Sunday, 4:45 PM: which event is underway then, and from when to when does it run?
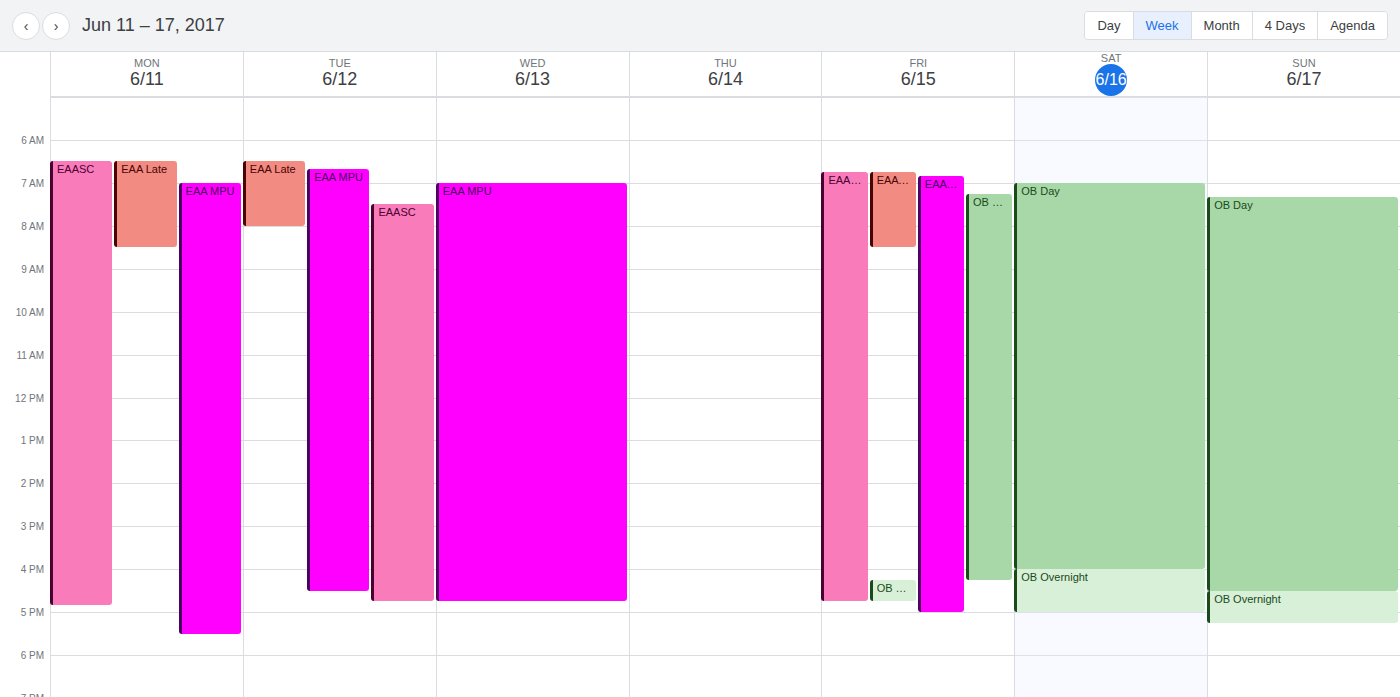
"OB Overnight", 4:30 PM to 5:15 PM